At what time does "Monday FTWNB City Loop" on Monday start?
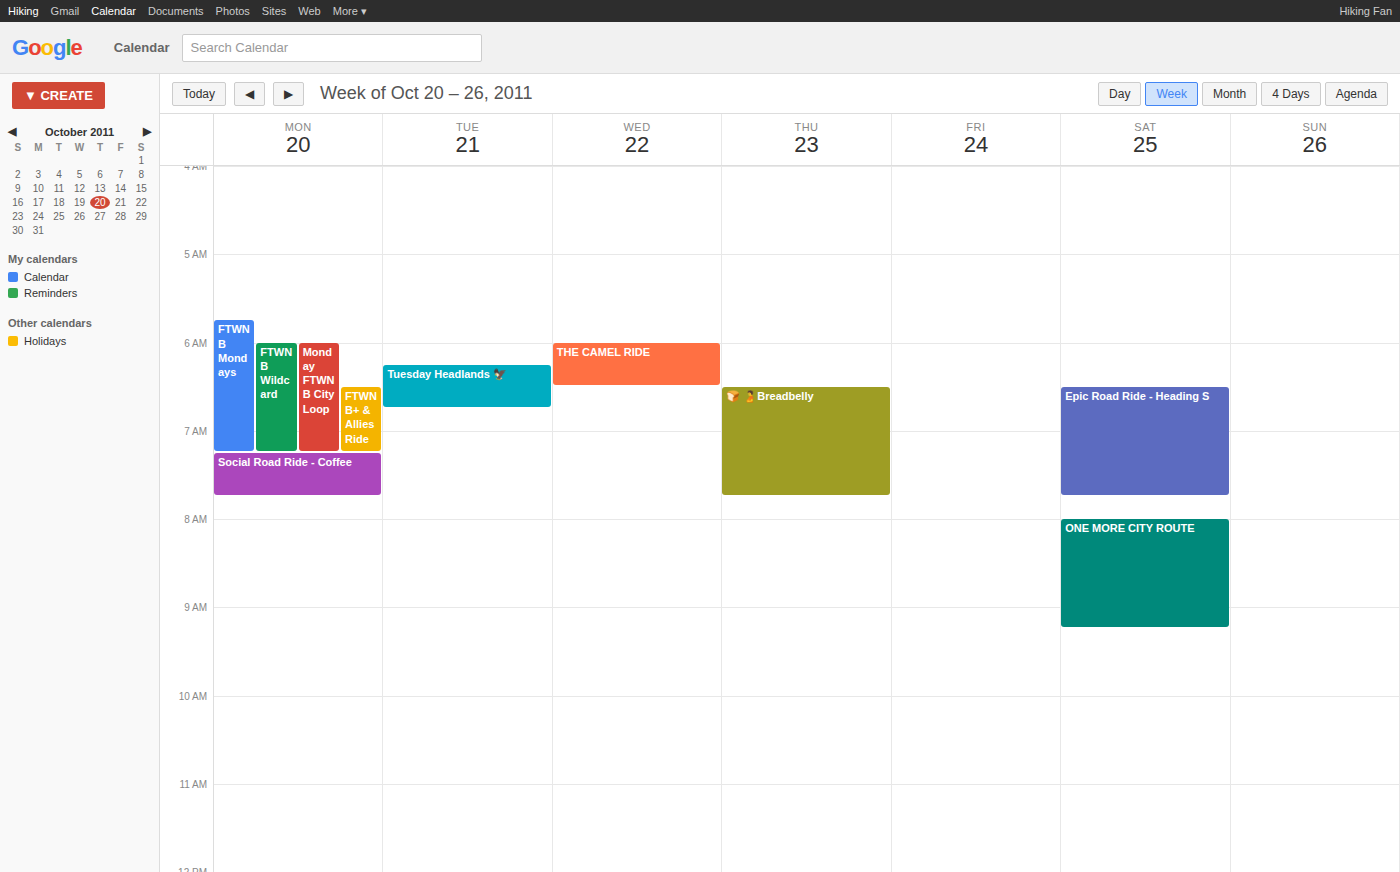
6:00 AM